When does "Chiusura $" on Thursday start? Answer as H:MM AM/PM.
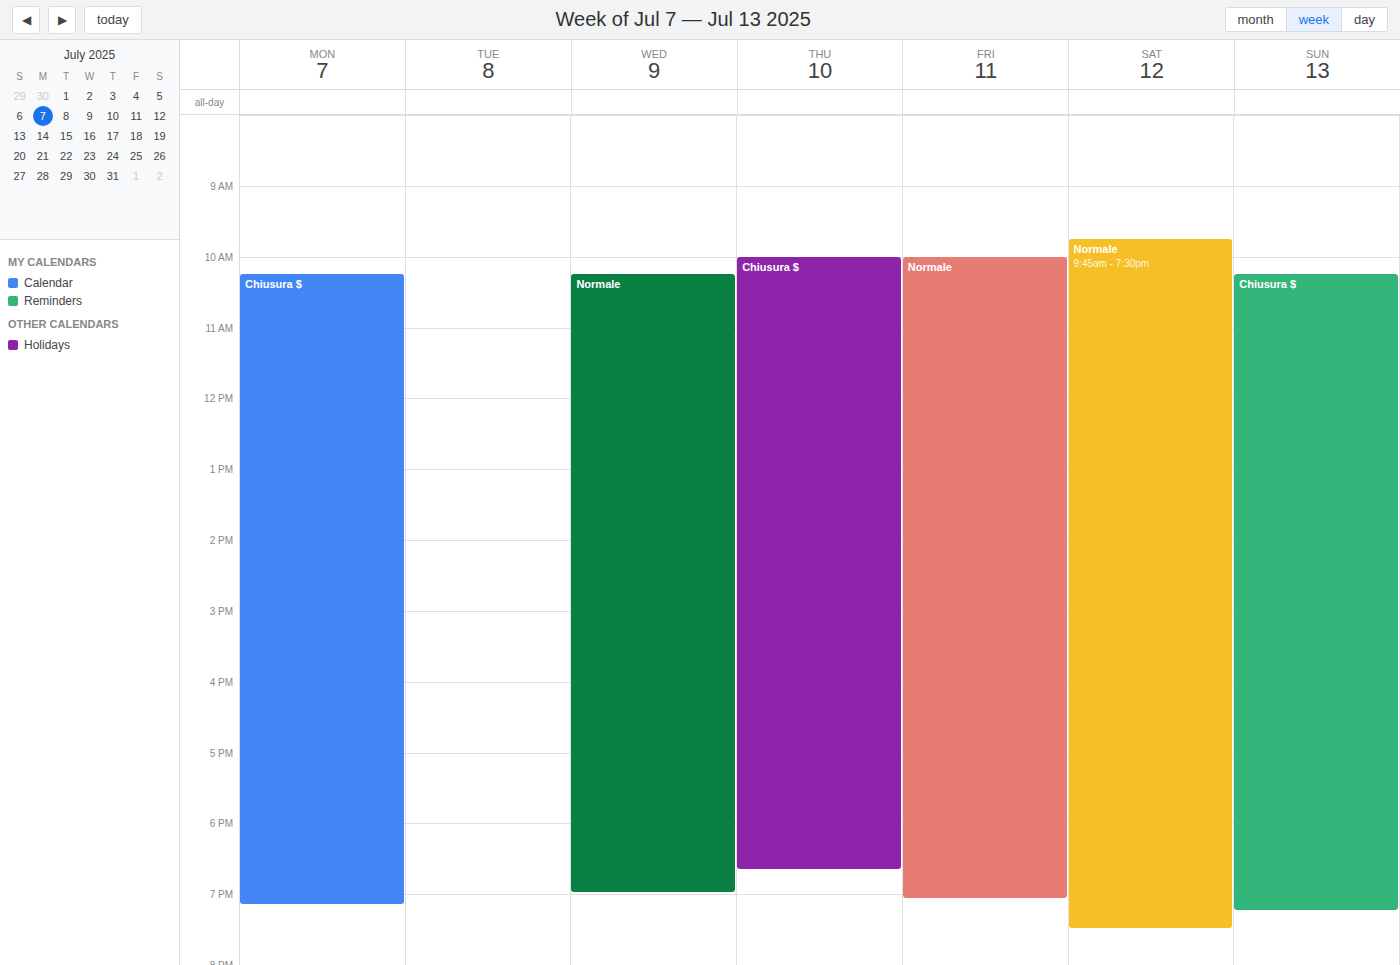
10:00 AM